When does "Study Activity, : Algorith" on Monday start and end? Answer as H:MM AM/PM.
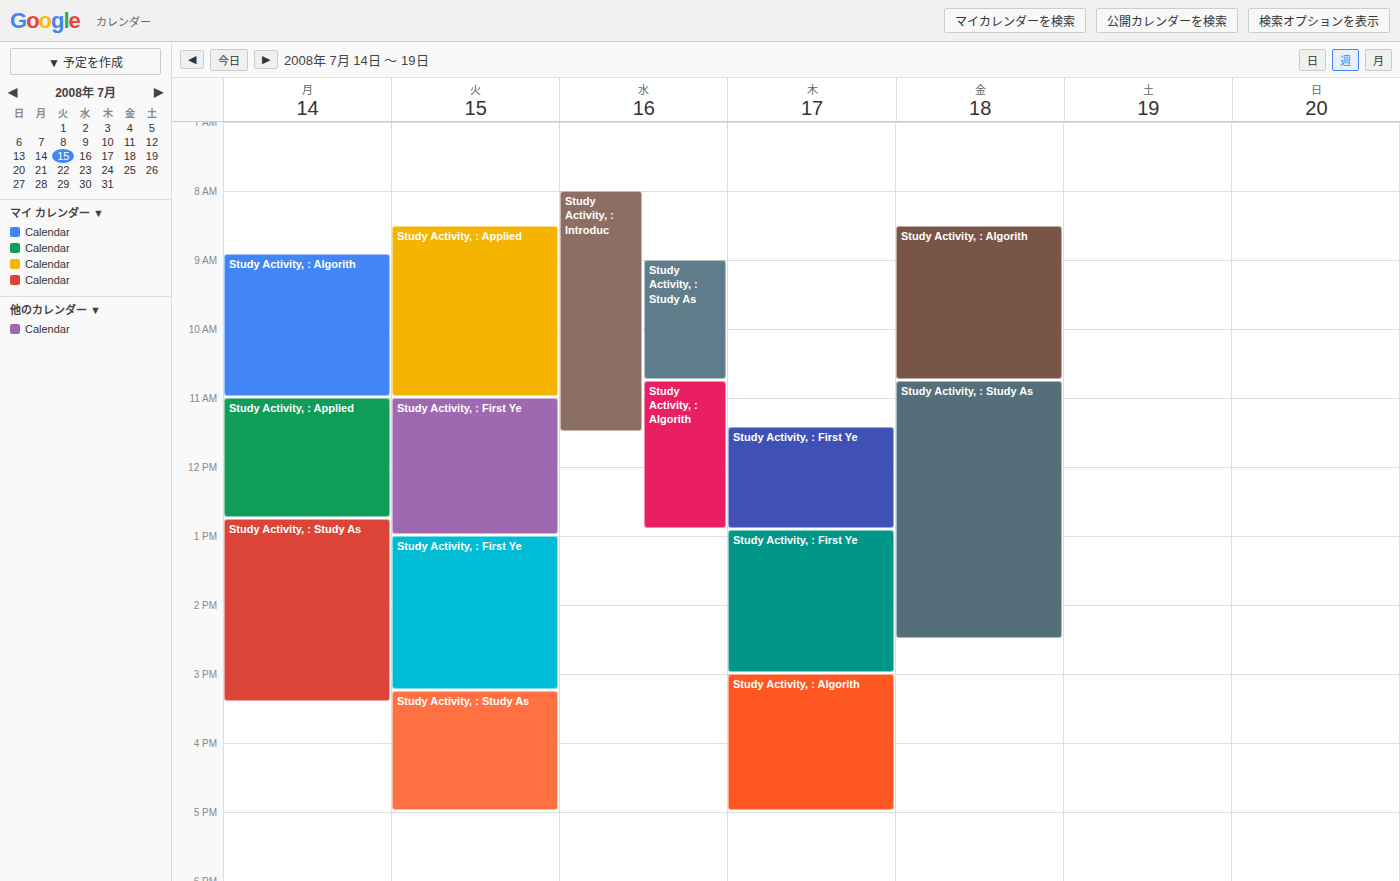
8:55 AM to 11:00 AM